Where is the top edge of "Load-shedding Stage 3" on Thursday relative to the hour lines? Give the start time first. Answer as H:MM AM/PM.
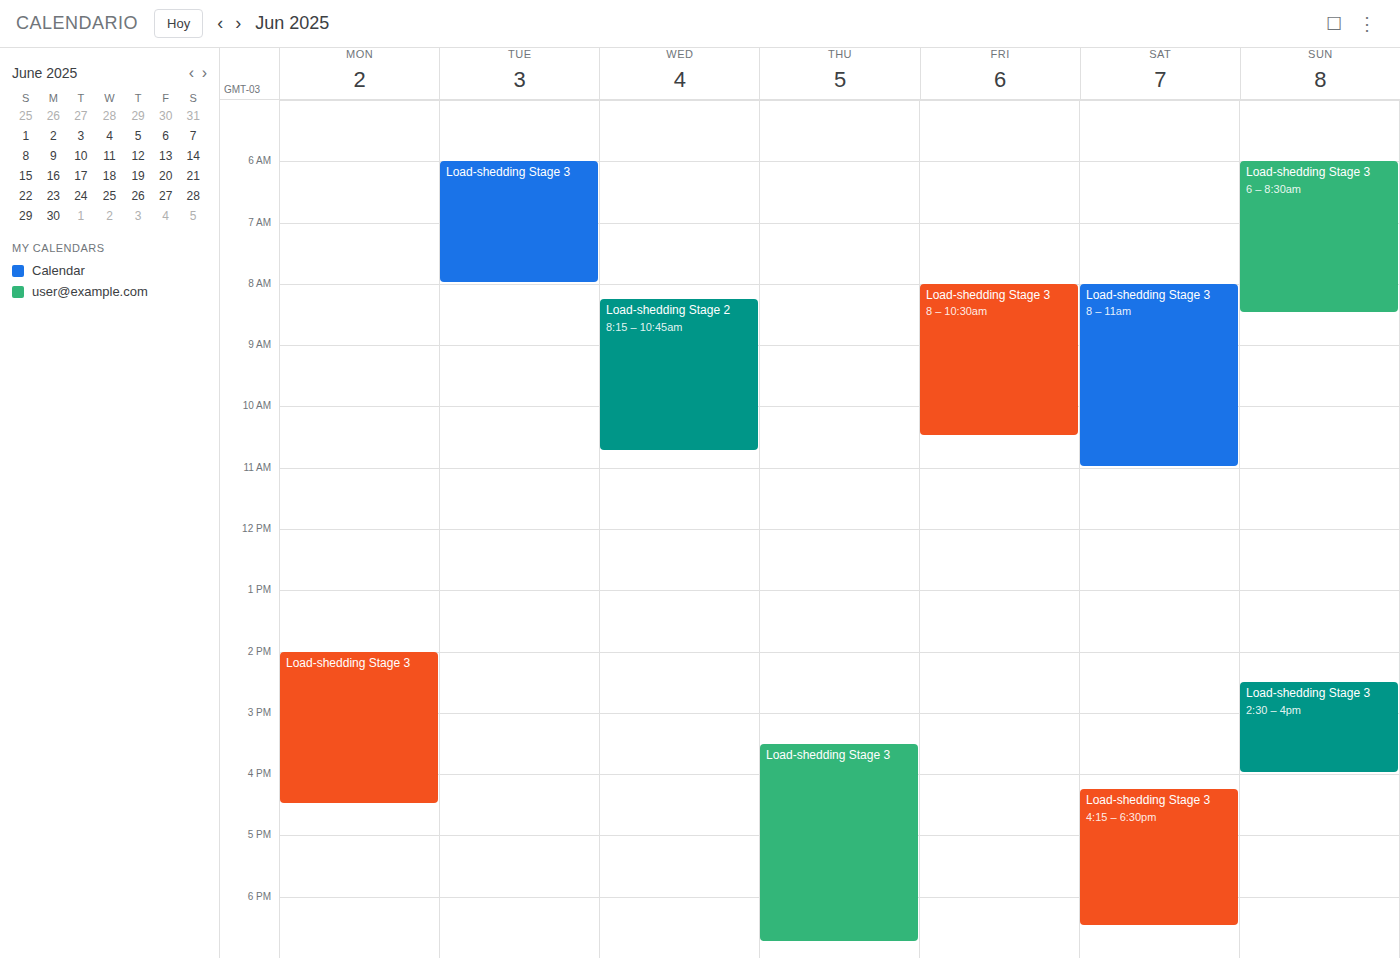
3:30 PM -- halfway between the 3 PM and 4 PM lines.